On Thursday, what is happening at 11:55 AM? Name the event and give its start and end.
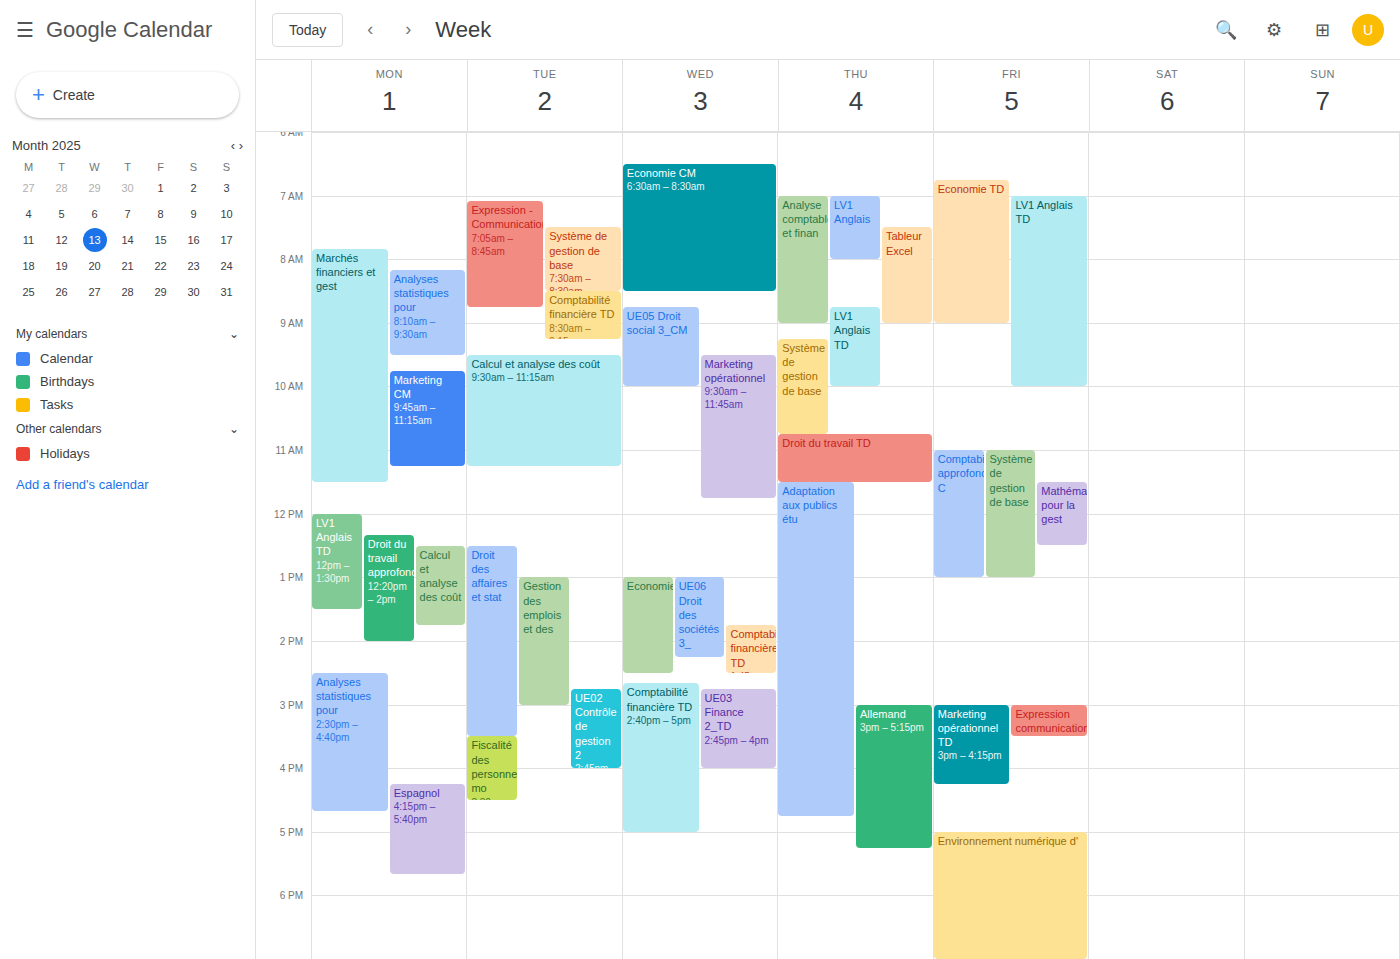
"Adaptation aux publics étu", 11:30 AM to 4:45 PM